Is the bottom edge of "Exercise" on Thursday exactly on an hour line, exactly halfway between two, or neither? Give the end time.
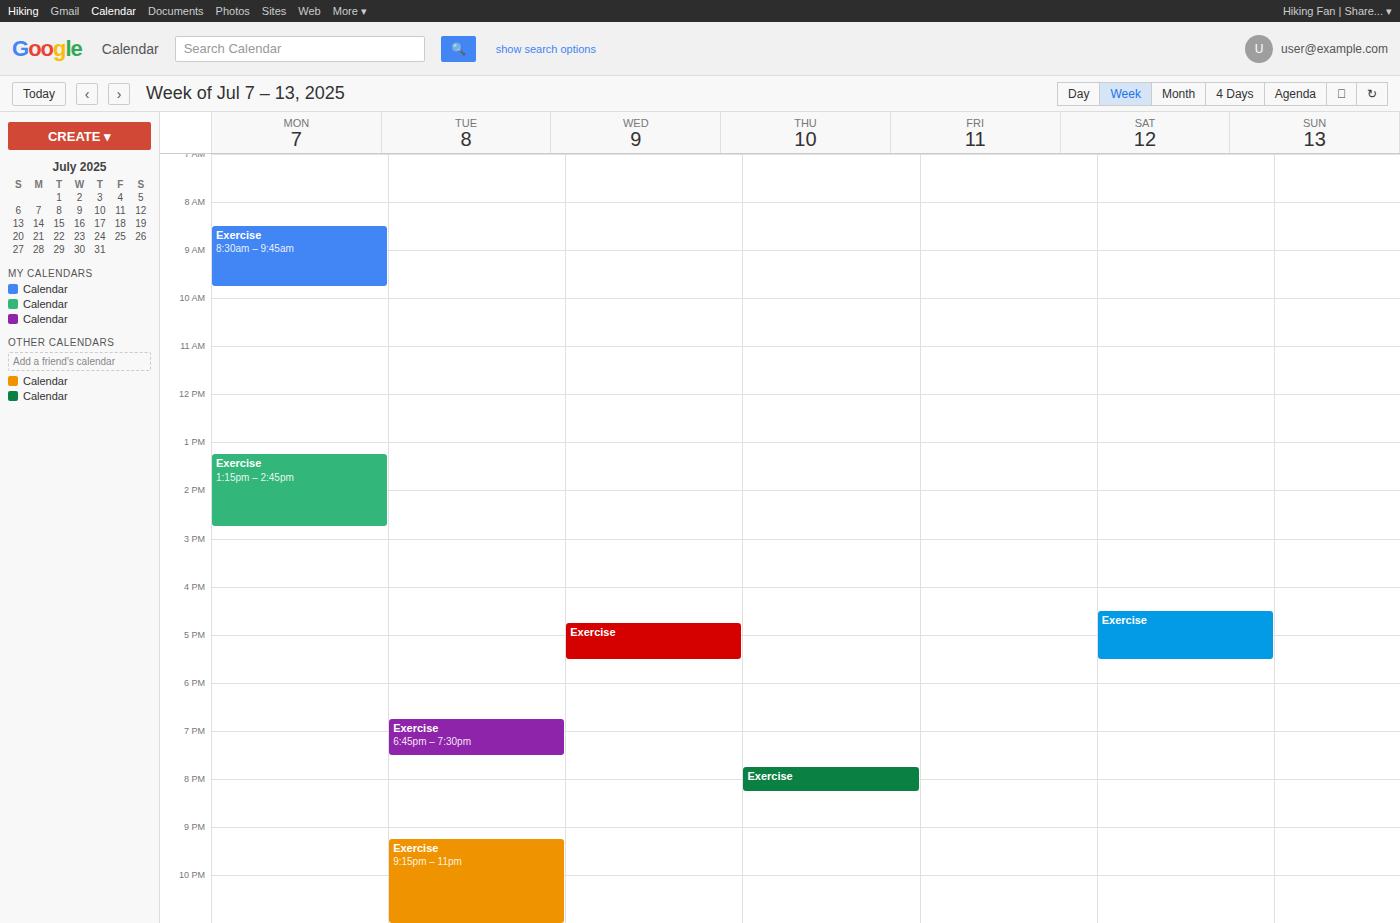
8:15 PM -- neither: a quarter of the way from the 8 PM line to the 9 PM line.